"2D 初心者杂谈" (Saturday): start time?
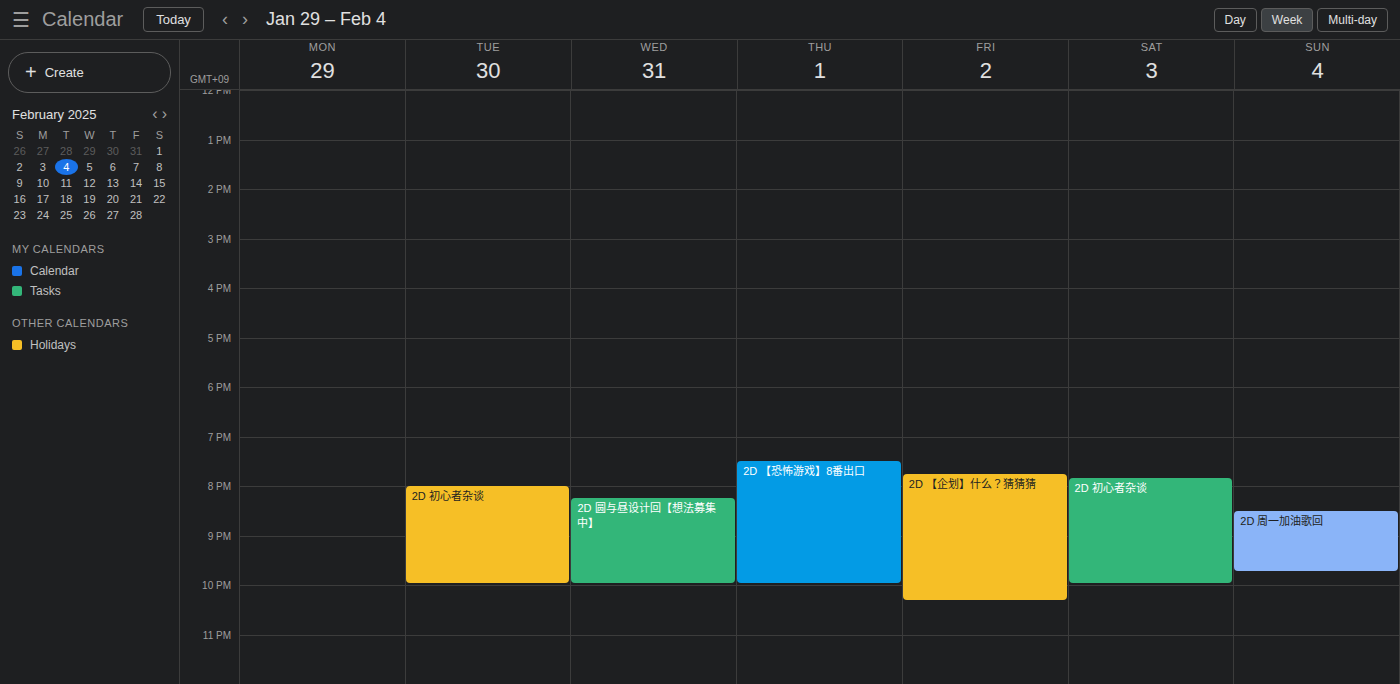
7:50 PM